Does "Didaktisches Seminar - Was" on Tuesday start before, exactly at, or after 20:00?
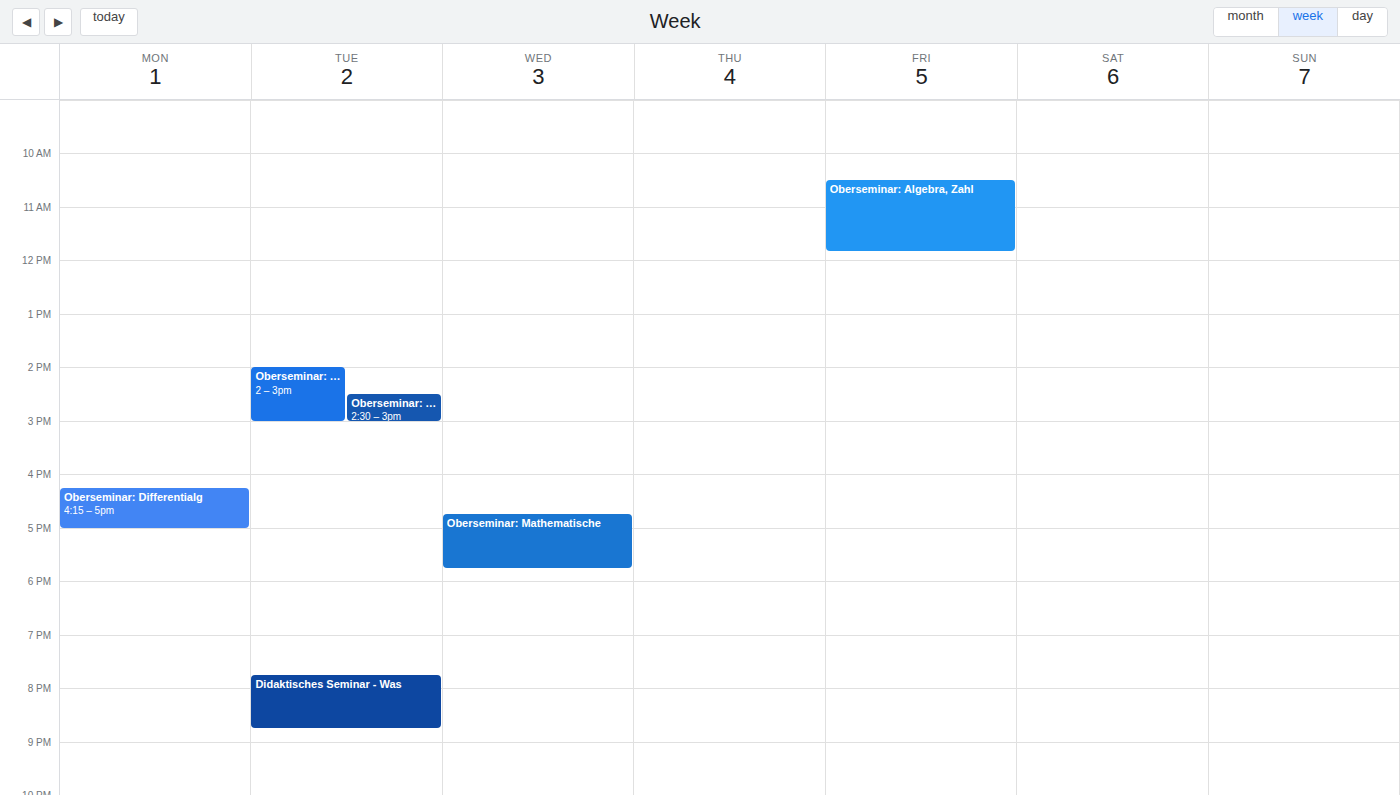
19:45 -- before 20:00, 15 minutes above the 20:00 line.